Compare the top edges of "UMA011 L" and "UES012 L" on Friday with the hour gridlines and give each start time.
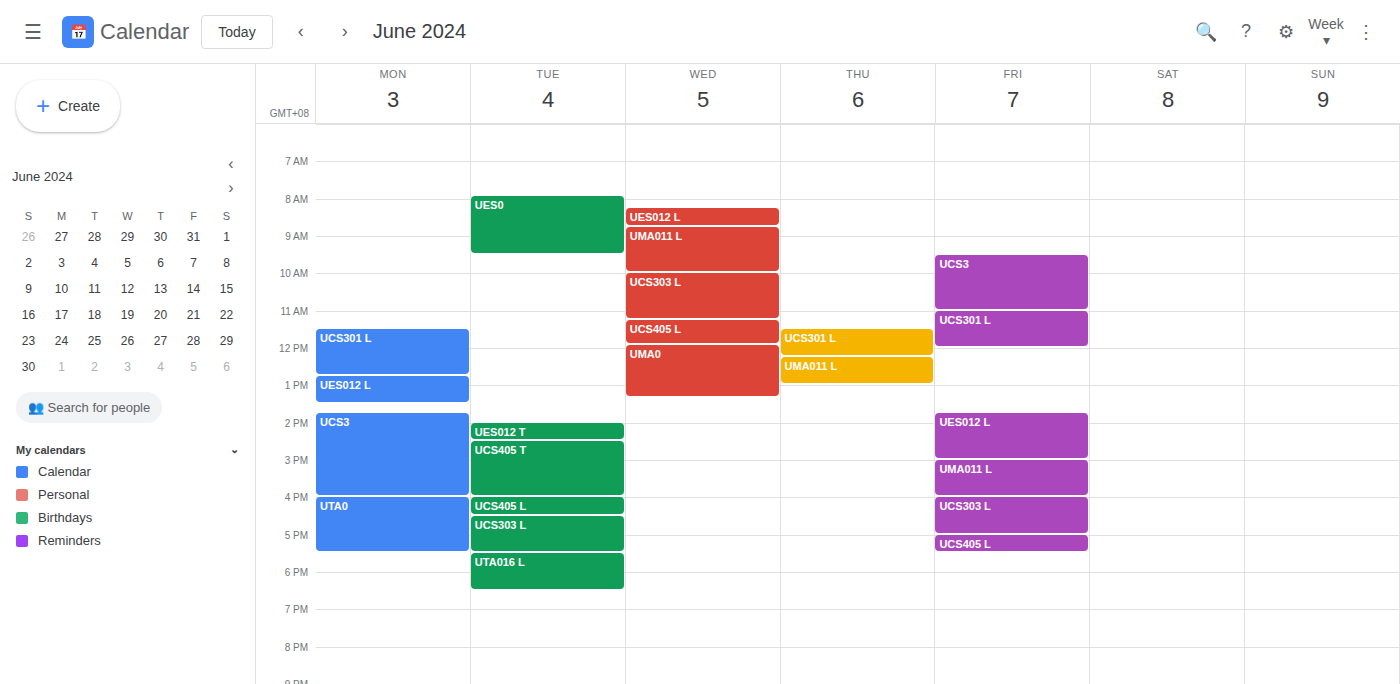
"UMA011 L": 3:00 PM, exactly on the 3 PM line. "UES012 L": 1:45 PM, neither: three quarters of the way from the 1 PM line to the 2 PM line.